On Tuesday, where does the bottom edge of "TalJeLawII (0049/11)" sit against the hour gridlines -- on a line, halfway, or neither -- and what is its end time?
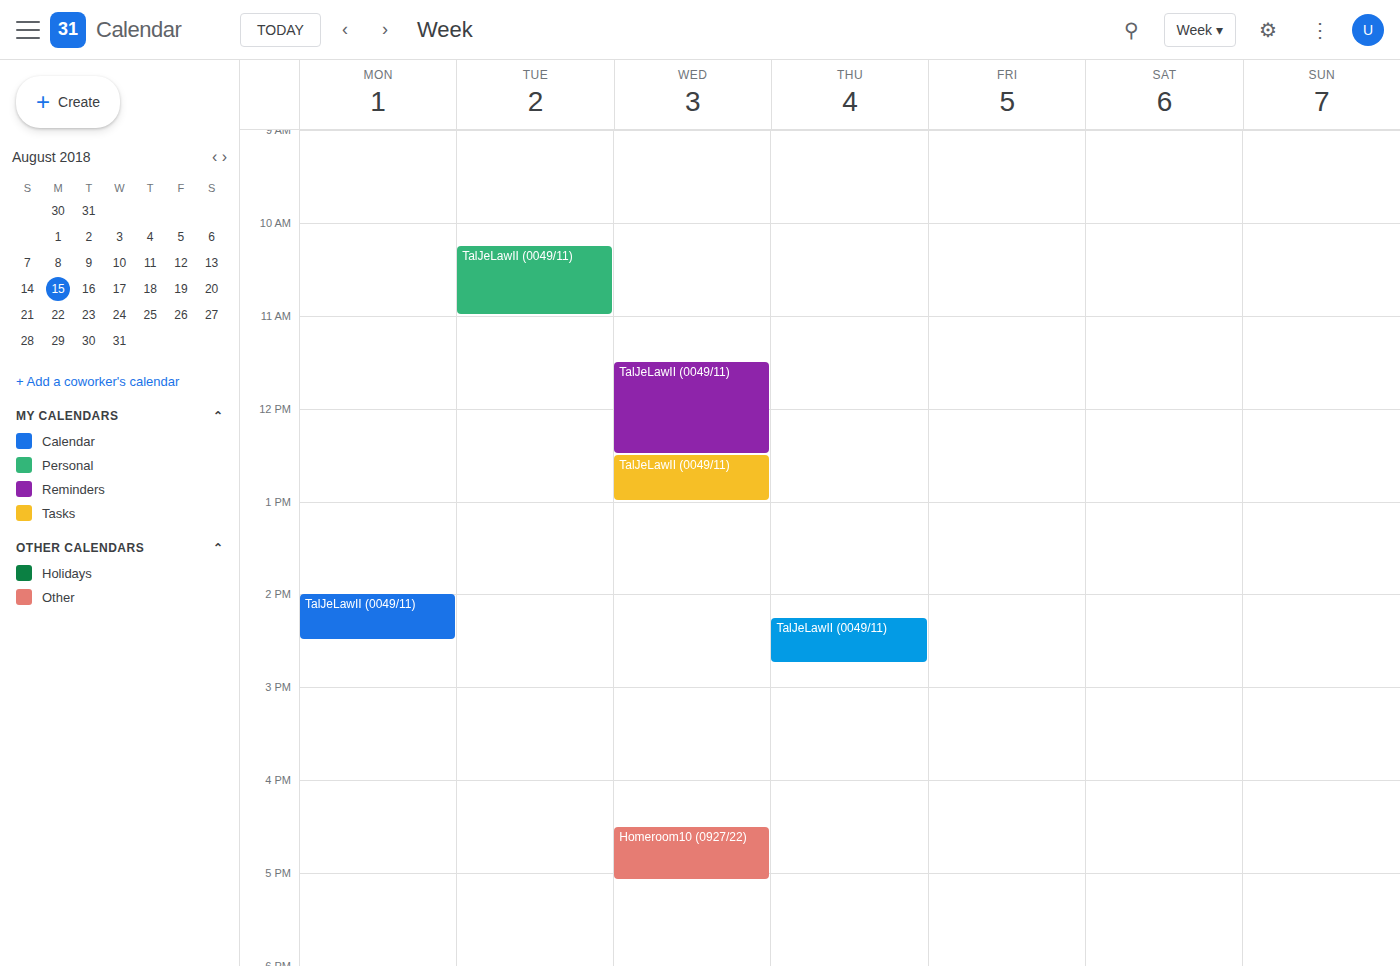
11:00 AM -- exactly on the 11 AM line.